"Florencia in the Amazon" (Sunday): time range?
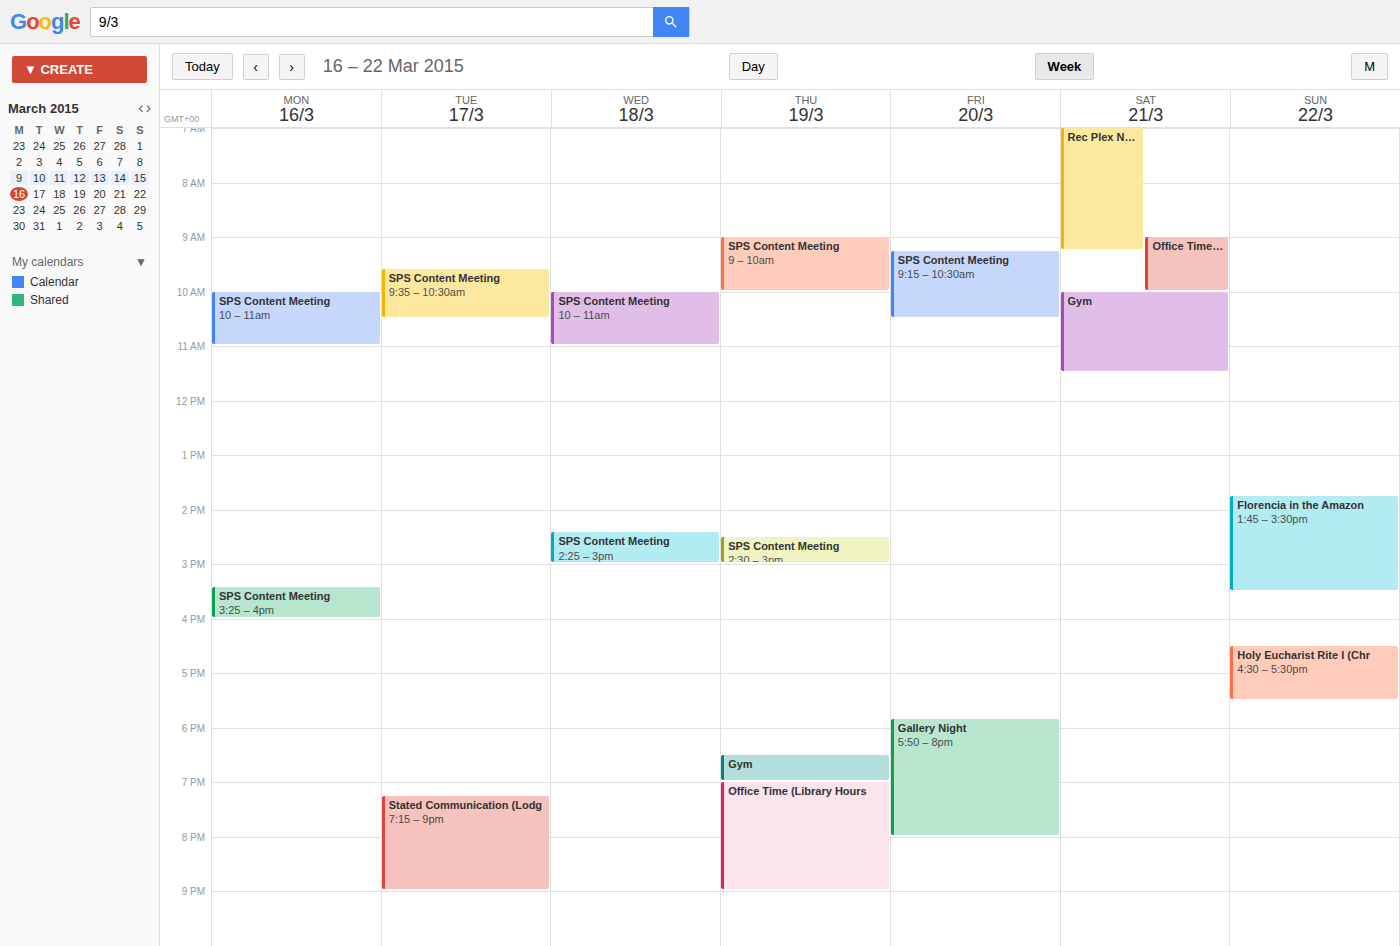
1:45 PM to 3:30 PM